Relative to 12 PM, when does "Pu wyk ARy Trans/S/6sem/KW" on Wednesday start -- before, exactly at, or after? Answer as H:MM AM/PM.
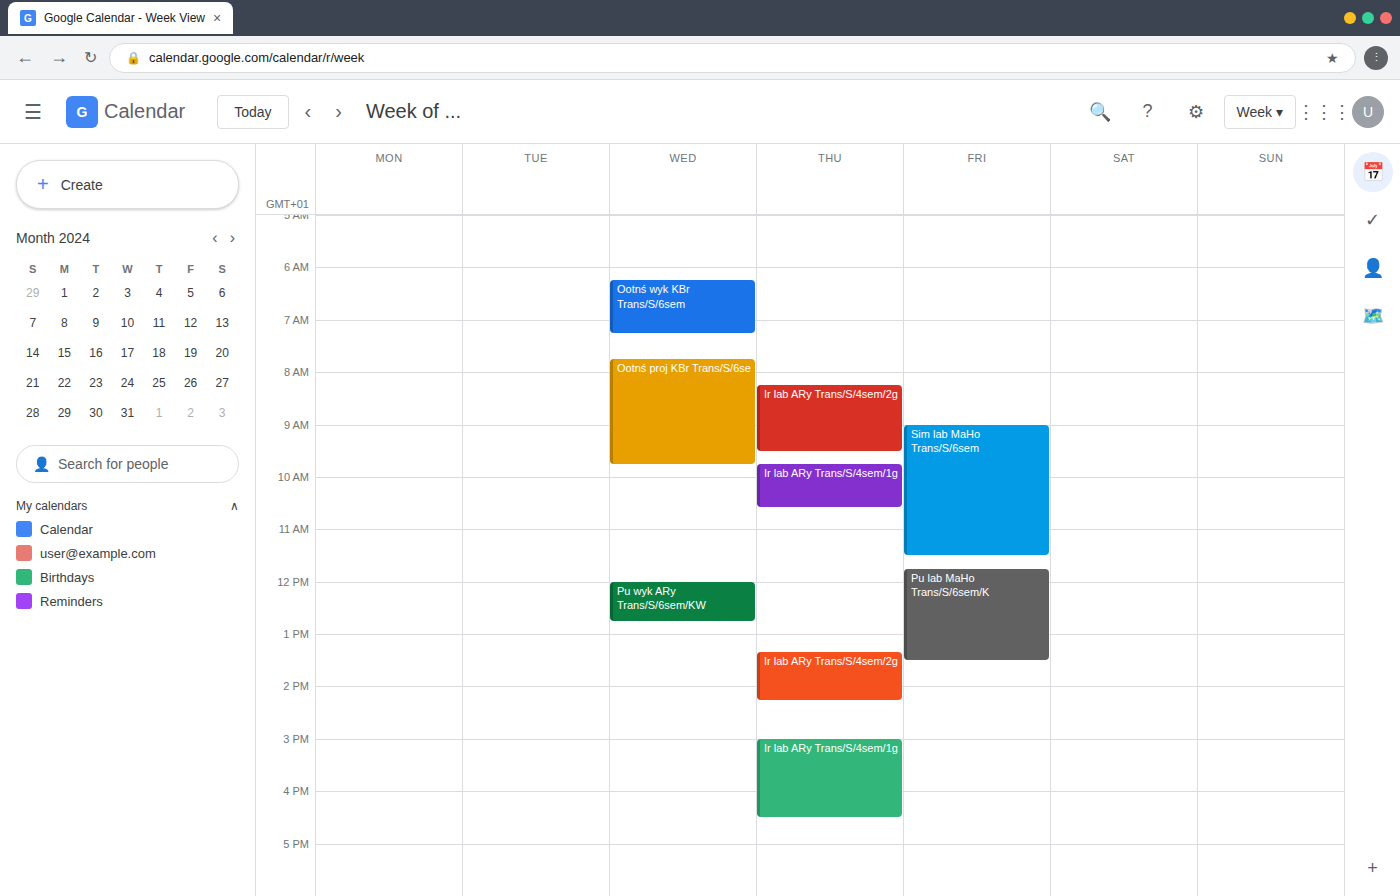
12:00 PM -- exactly at 12 PM, on the 12 PM line.